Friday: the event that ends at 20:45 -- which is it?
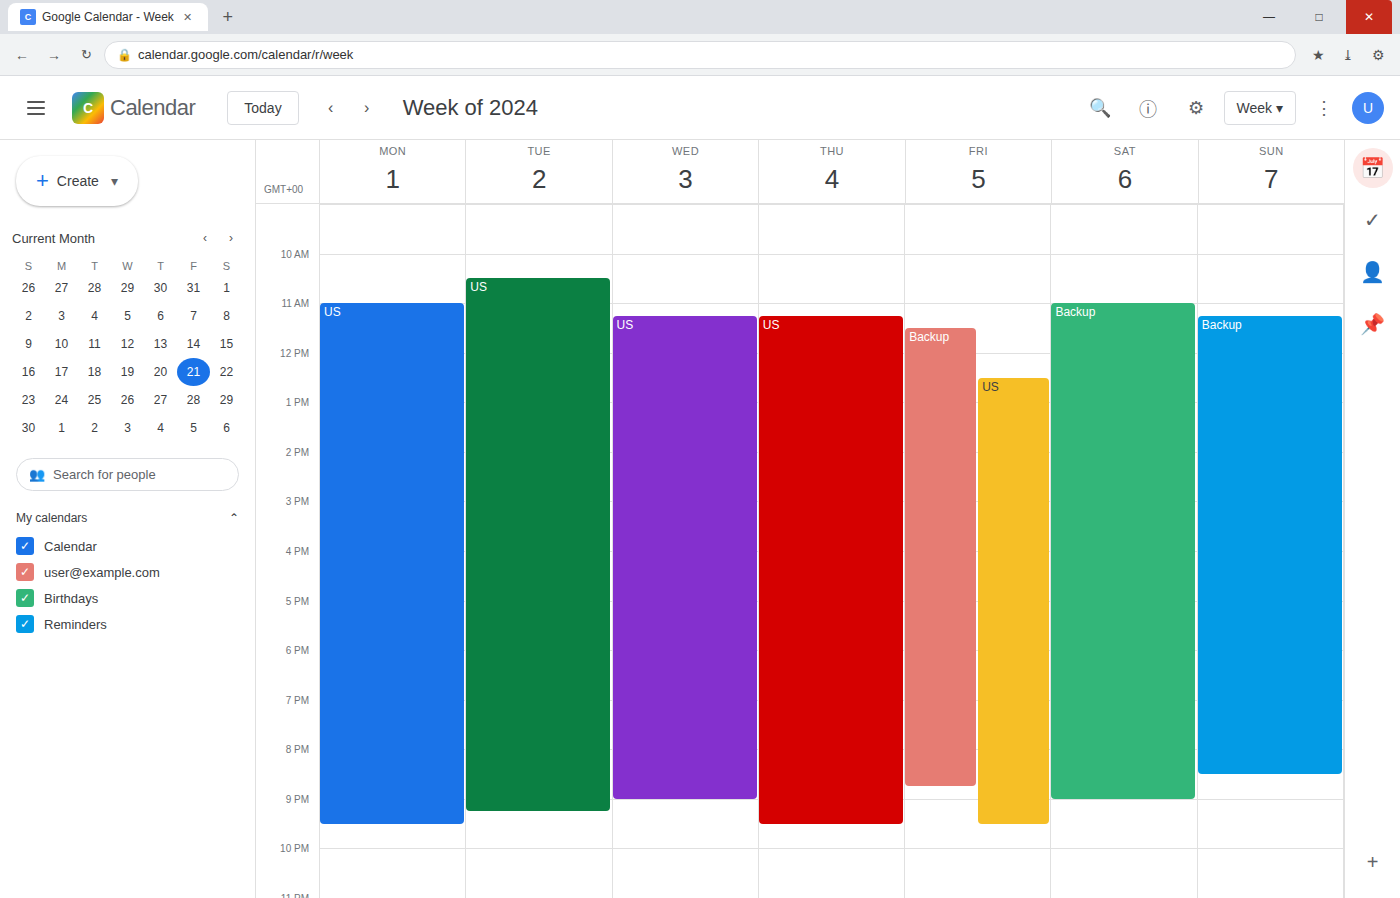
"Backup"